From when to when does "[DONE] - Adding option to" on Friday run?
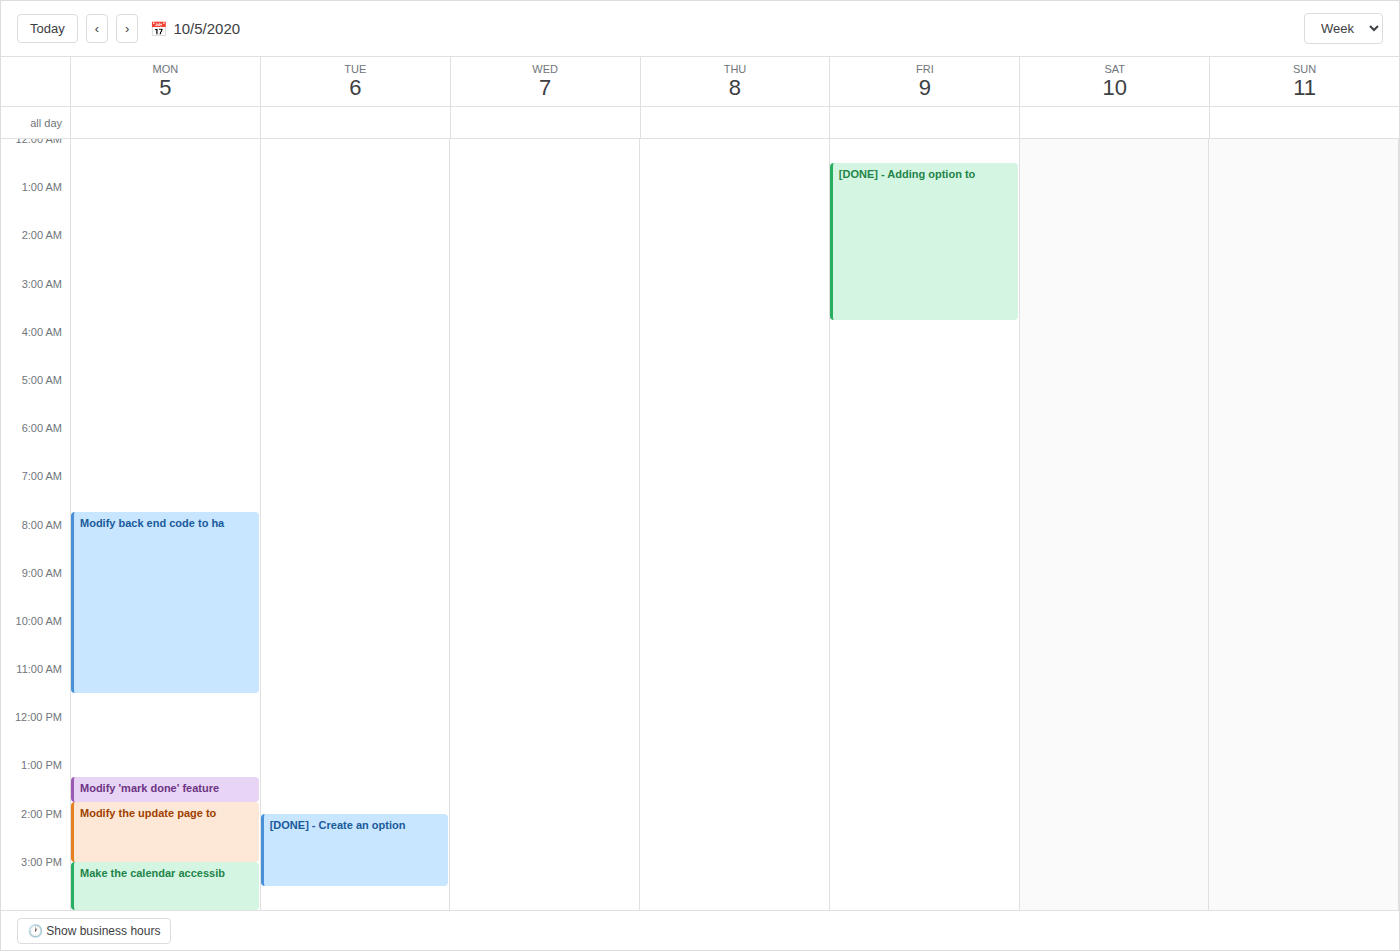
12:30 AM to 3:45 AM